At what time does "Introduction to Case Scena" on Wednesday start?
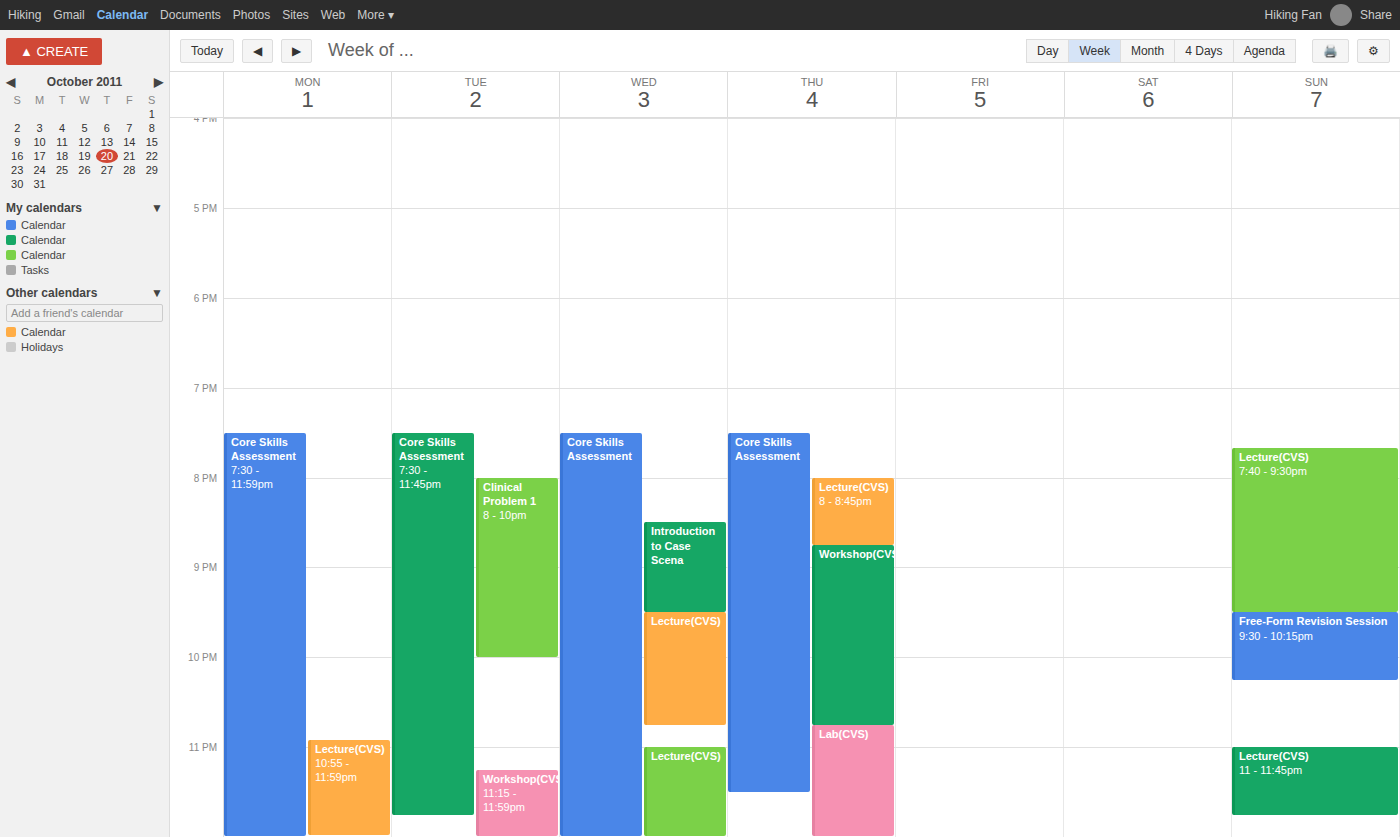
8:30 PM